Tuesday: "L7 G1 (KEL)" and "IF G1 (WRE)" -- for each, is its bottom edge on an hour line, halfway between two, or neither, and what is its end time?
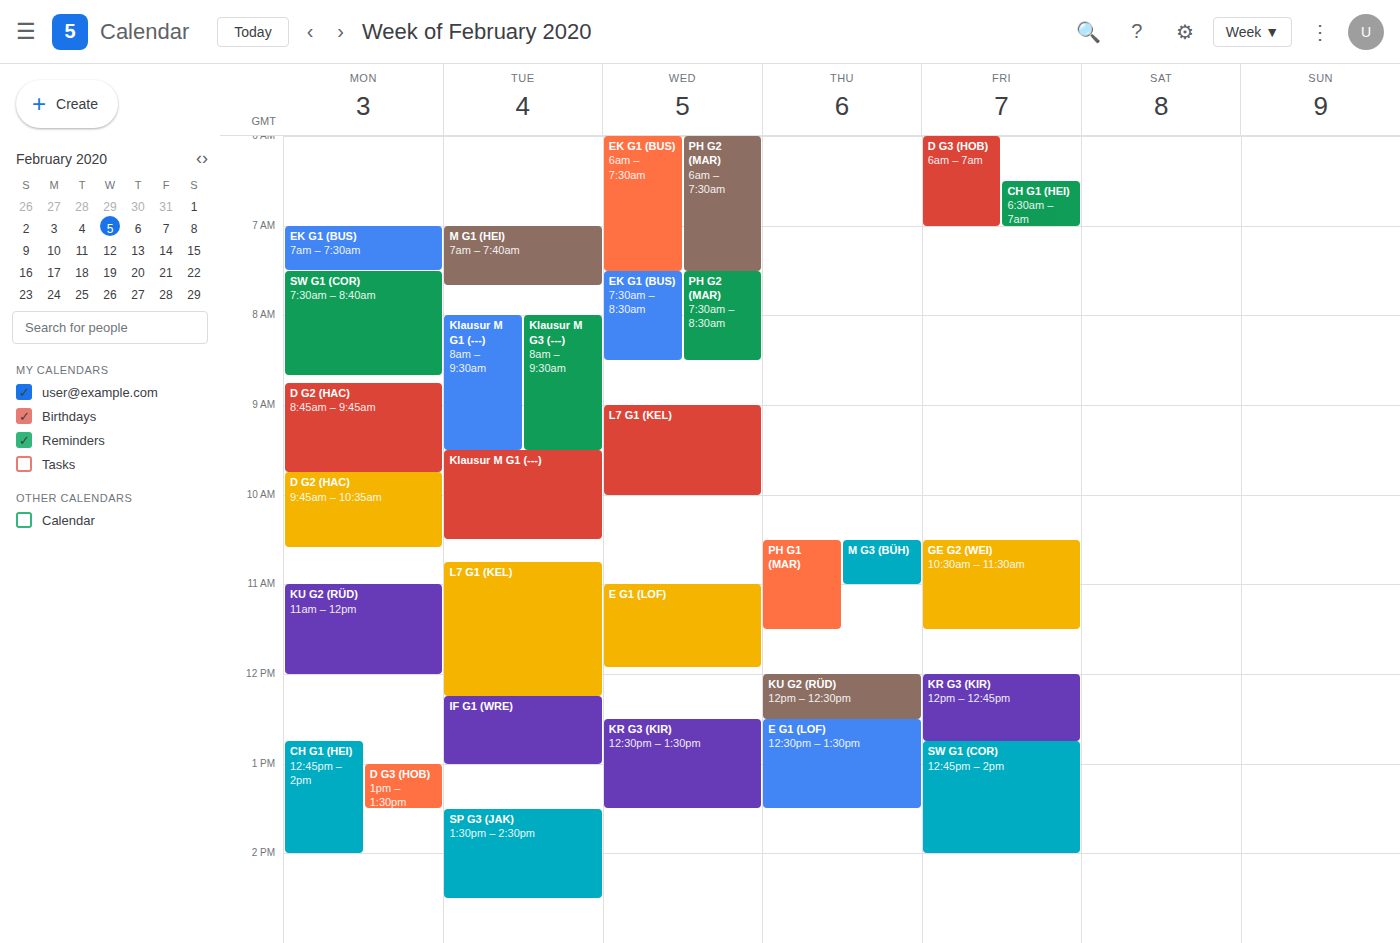
"L7 G1 (KEL)": 12:15 PM, neither: a quarter of the way from the 12 PM line to the 1 PM line. "IF G1 (WRE)": 1:00 PM, exactly on the 1 PM line.